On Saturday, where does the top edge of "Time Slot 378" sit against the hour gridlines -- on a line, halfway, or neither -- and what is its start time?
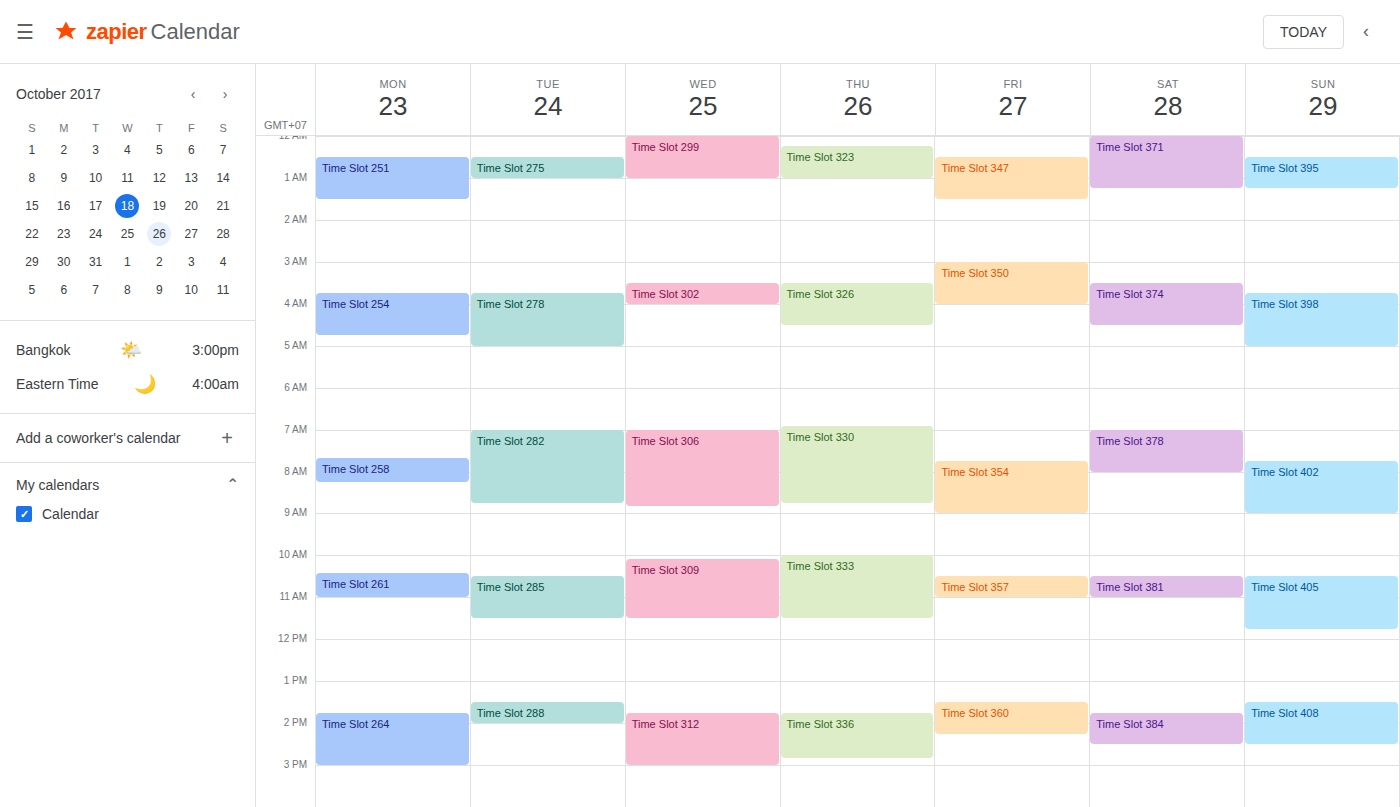
07:00 -- exactly on the 07:00 line.